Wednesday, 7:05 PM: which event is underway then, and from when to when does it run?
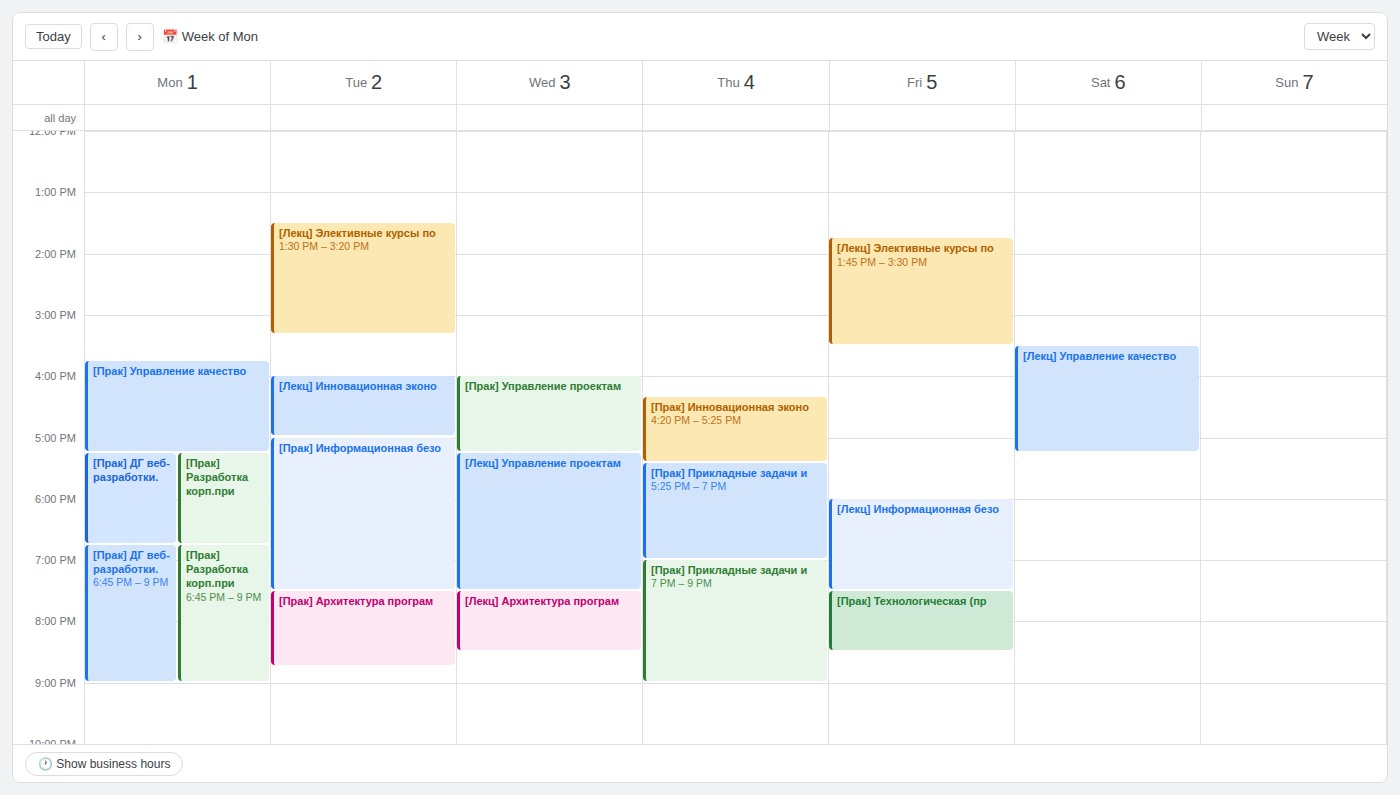
"[Лекц] Управление проектам", 5:15 PM to 7:30 PM